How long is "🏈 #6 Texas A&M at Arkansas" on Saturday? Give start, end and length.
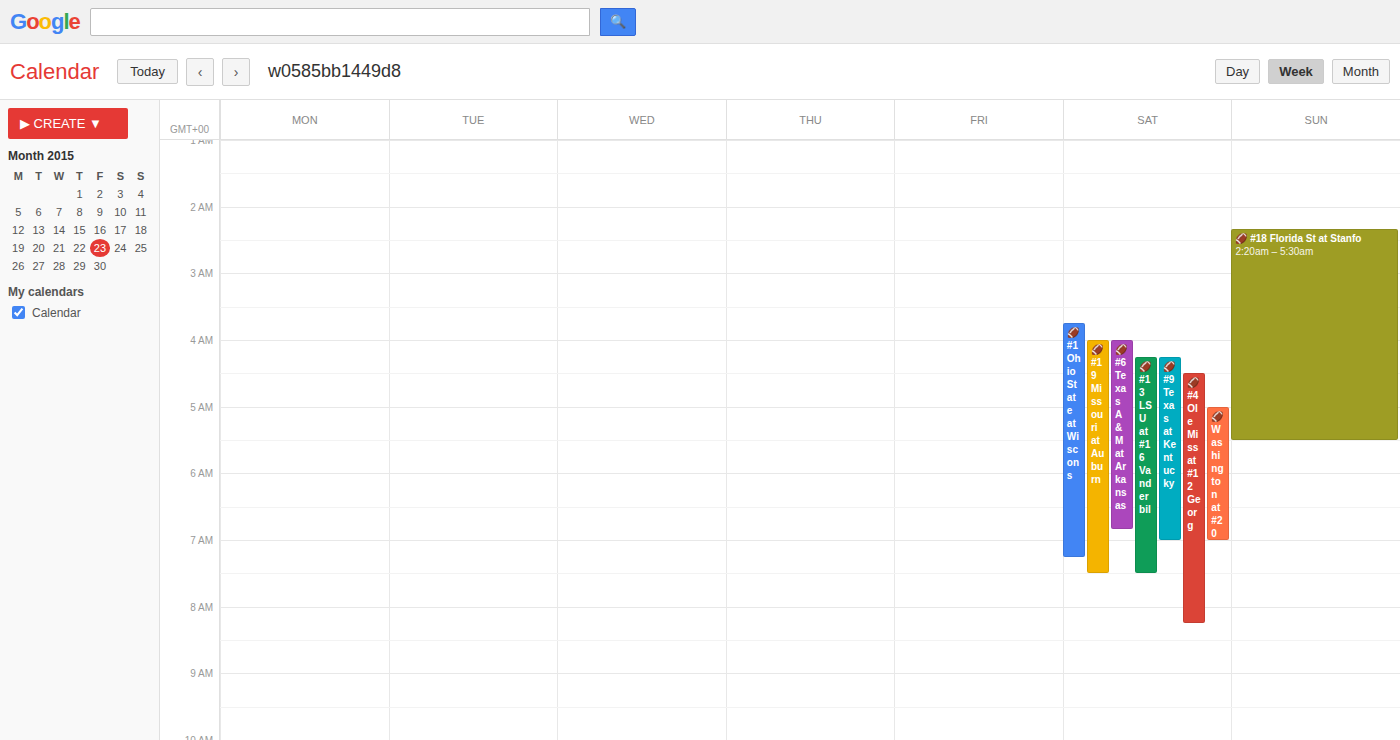
4:00 AM to 6:50 AM, 2 hours 50 minutes